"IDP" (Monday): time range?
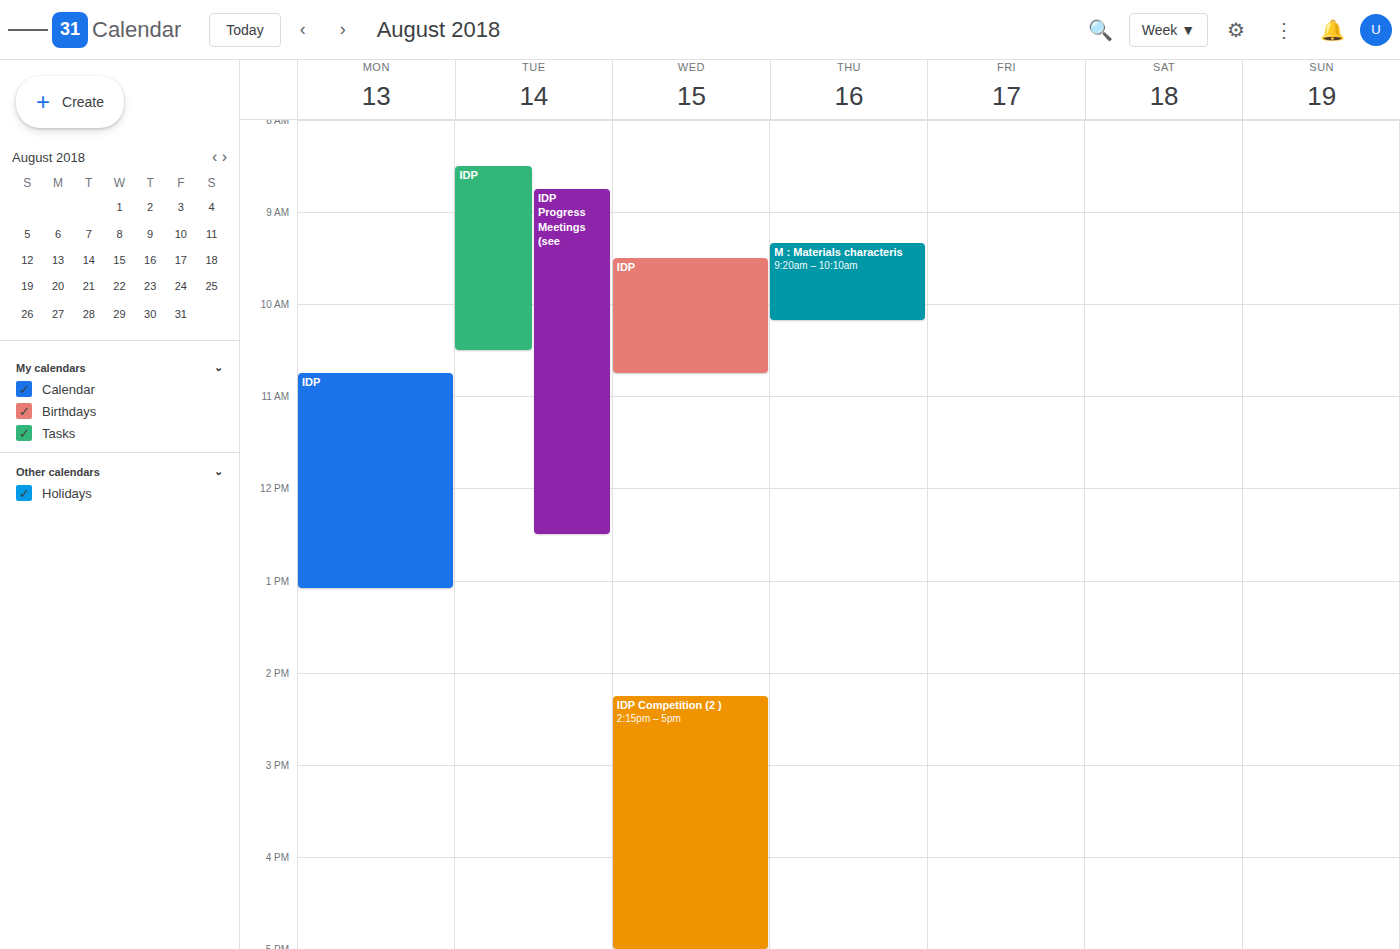
10:45 AM to 1:05 PM